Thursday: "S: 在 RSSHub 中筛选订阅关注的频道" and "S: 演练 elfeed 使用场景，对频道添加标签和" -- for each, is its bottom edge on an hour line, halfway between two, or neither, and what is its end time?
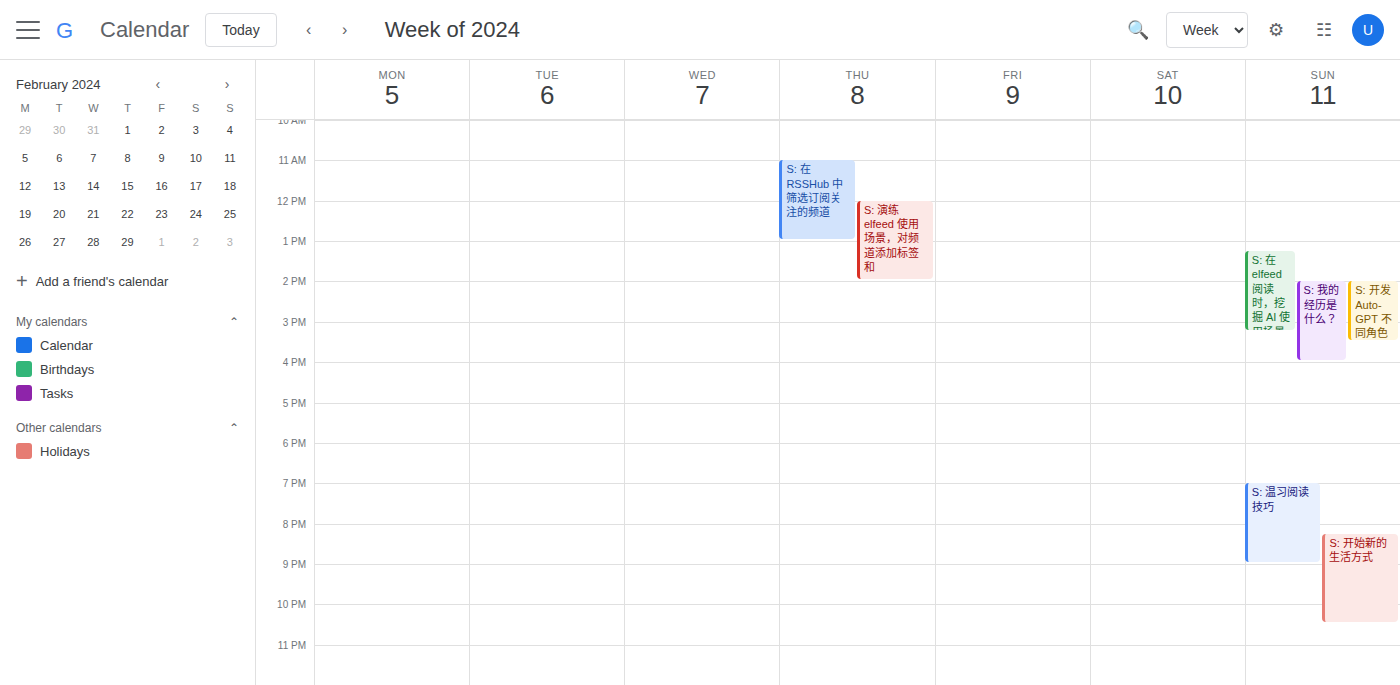
"S: 在 RSSHub 中筛选订阅关注的频道": 1:00 PM, exactly on the 1 PM line. "S: 演练 elfeed 使用场景，对频道添加标签和": 2:00 PM, exactly on the 2 PM line.